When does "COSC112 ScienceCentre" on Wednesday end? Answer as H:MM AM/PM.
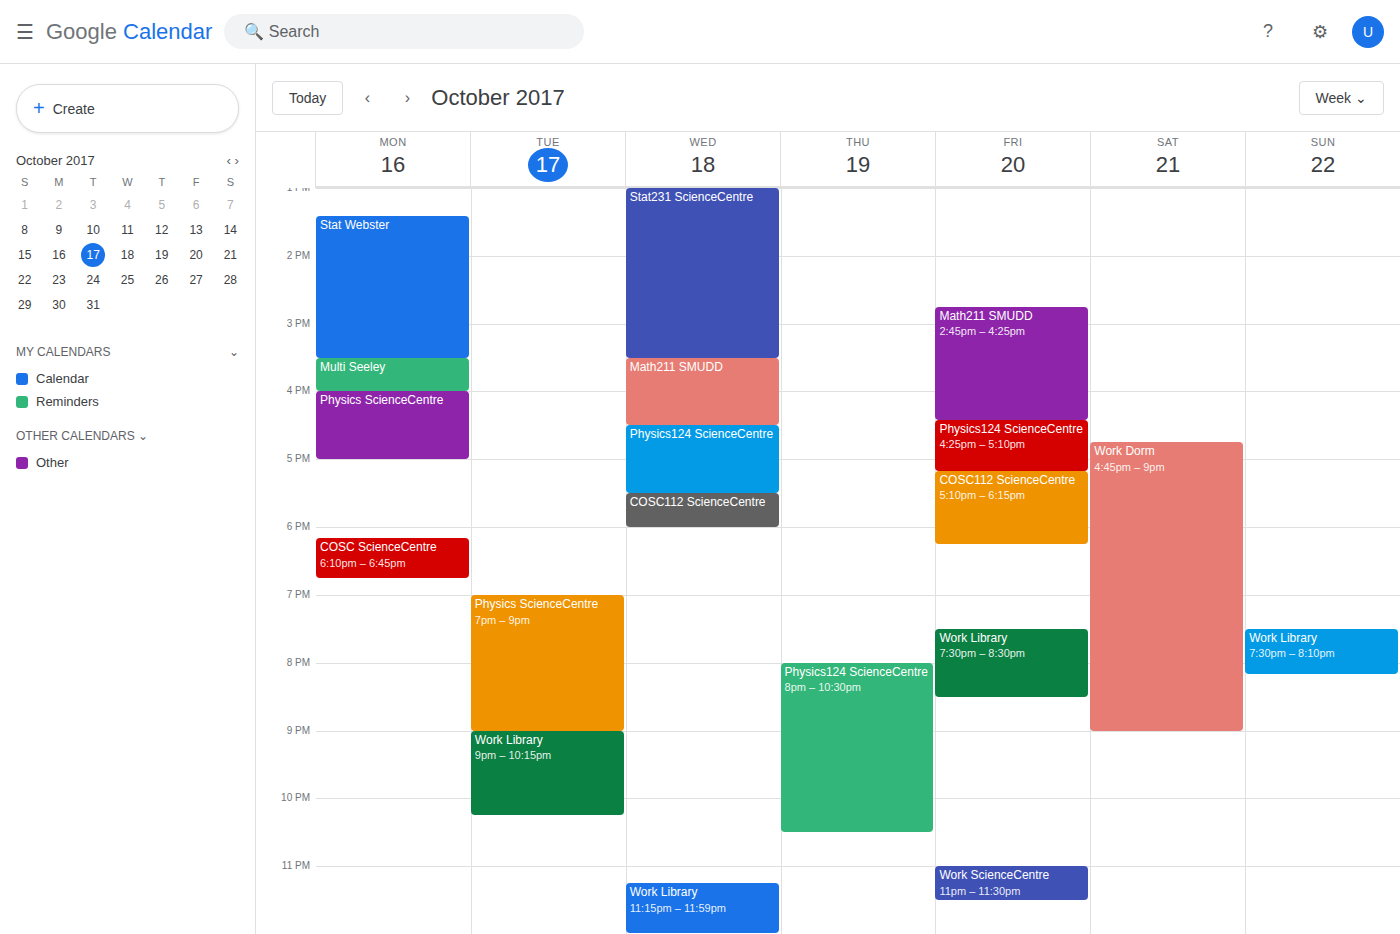
6:00 PM